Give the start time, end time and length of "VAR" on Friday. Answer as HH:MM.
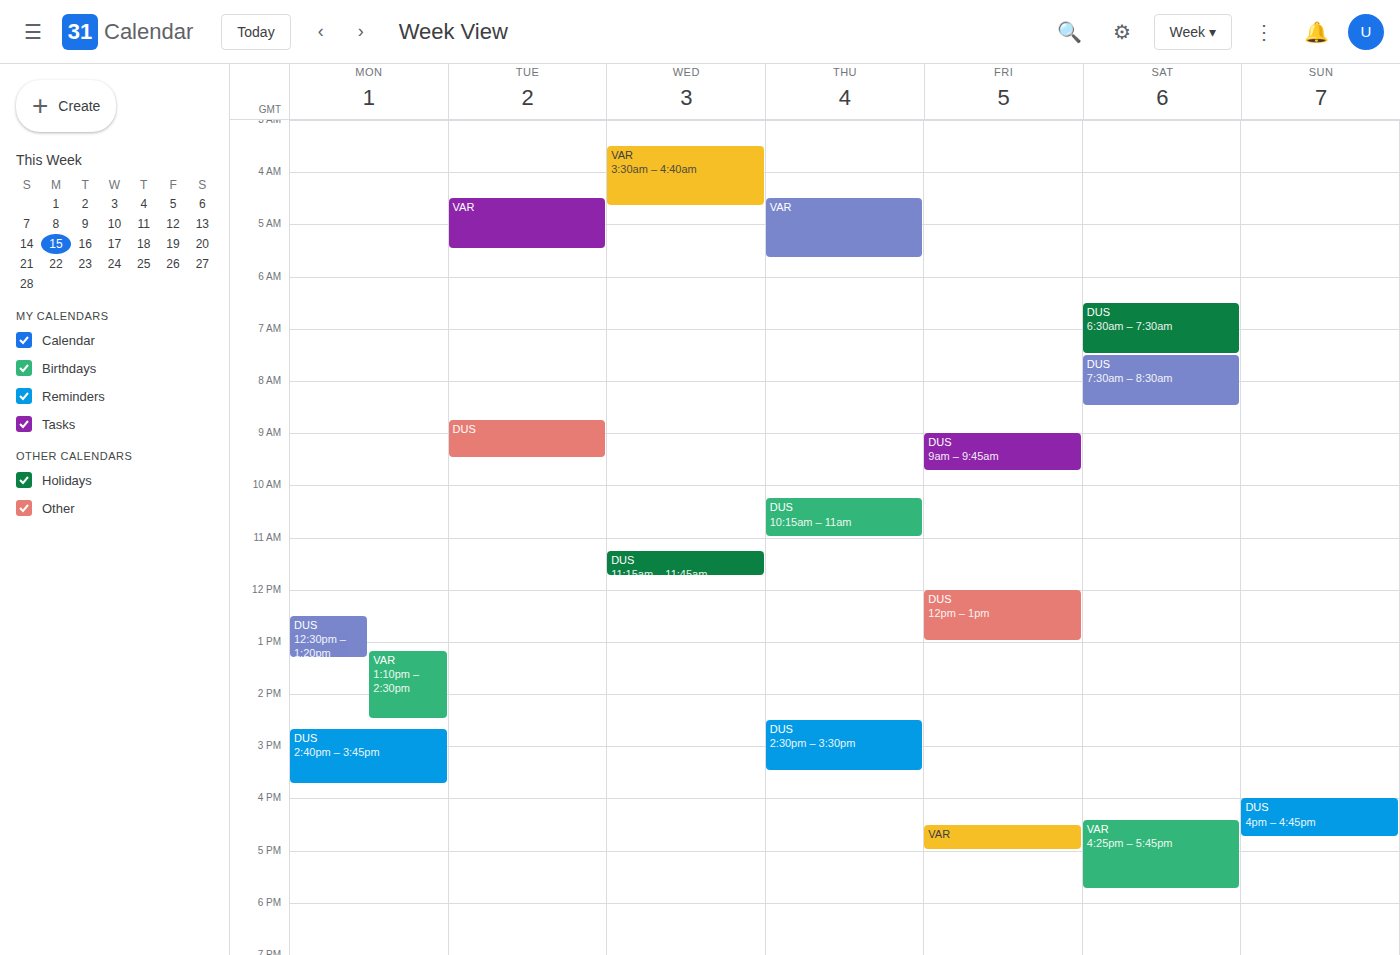
16:30 to 17:00, 30 minutes